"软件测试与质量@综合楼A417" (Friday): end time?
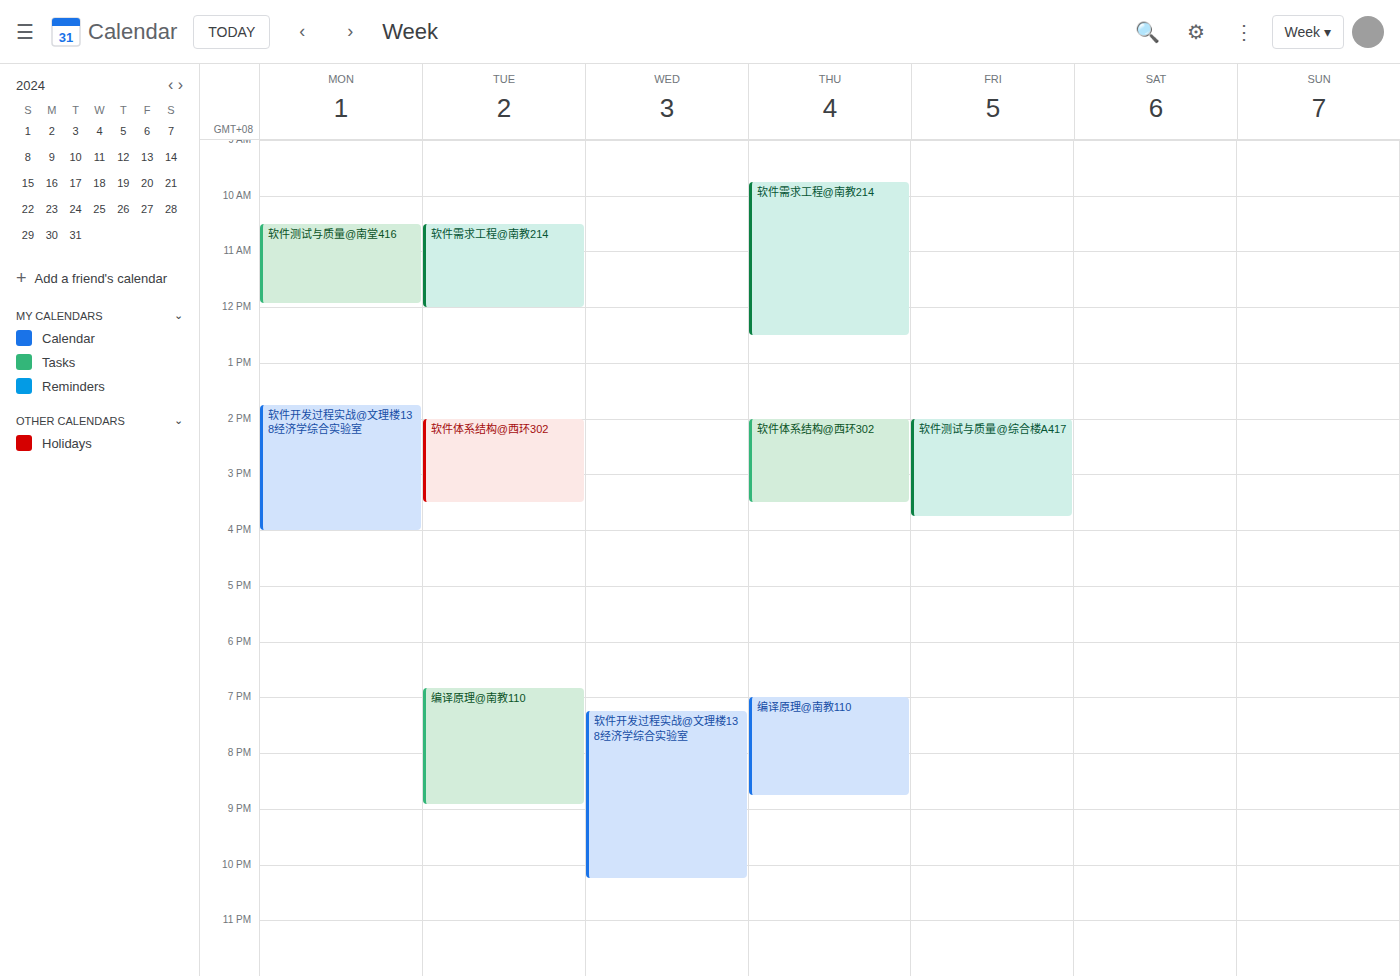
3:45 PM